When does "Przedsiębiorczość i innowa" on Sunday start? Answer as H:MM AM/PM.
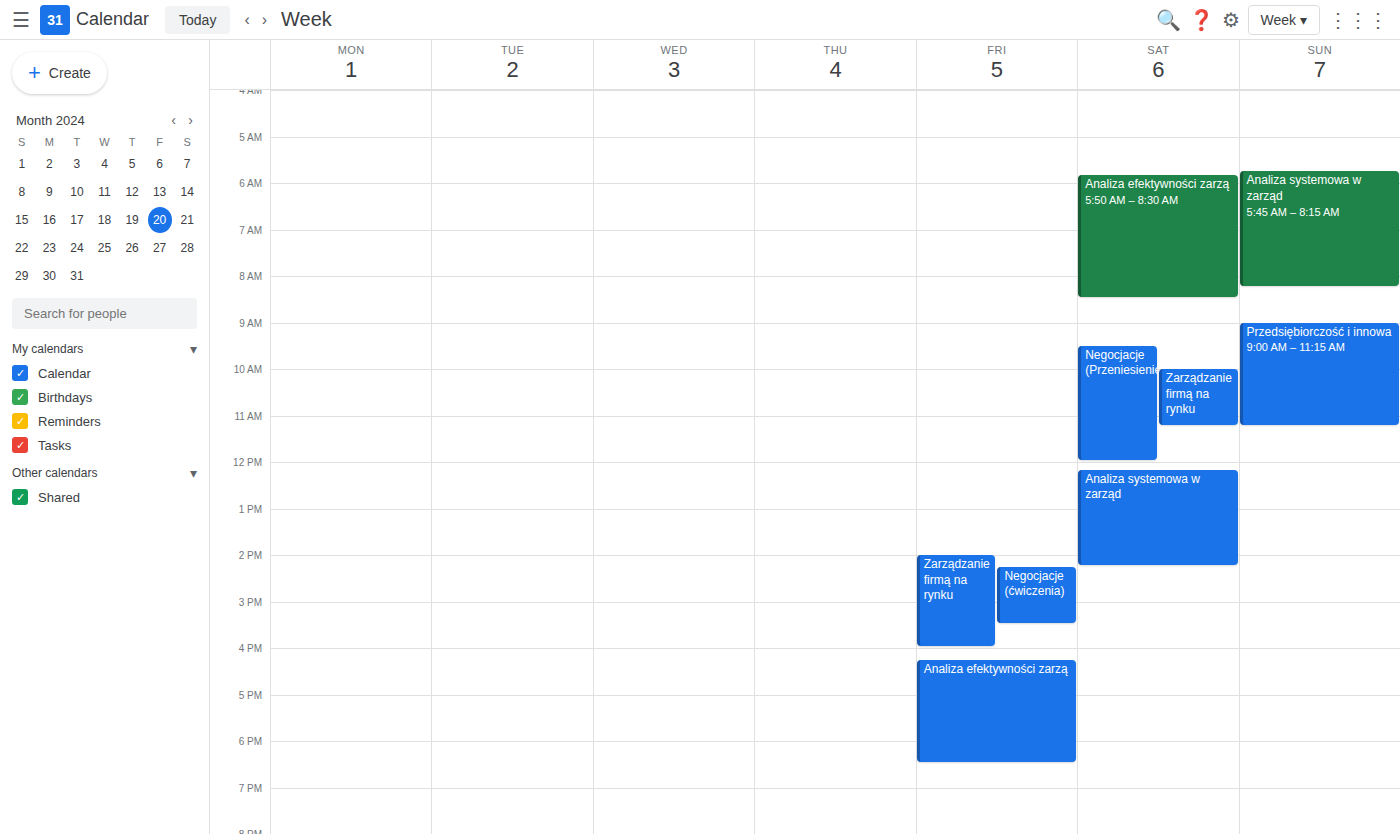
9:00 AM